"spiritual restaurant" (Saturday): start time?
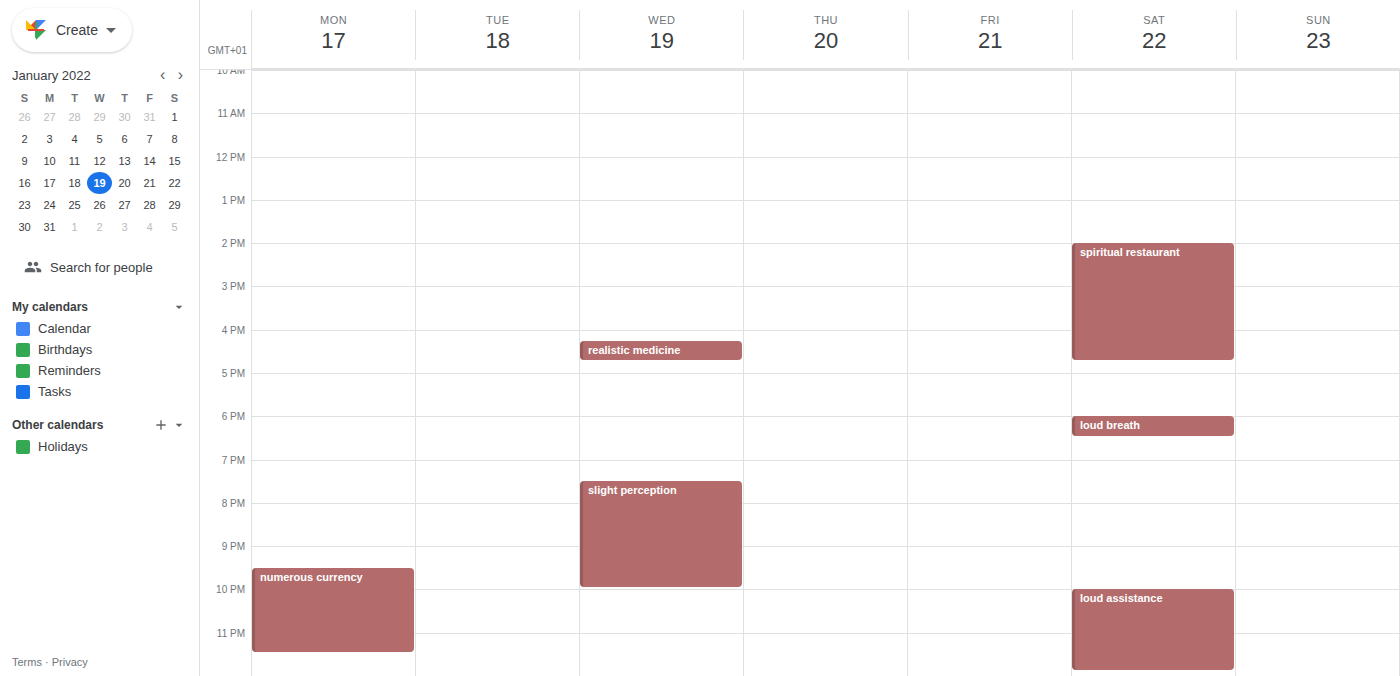
2:00 PM